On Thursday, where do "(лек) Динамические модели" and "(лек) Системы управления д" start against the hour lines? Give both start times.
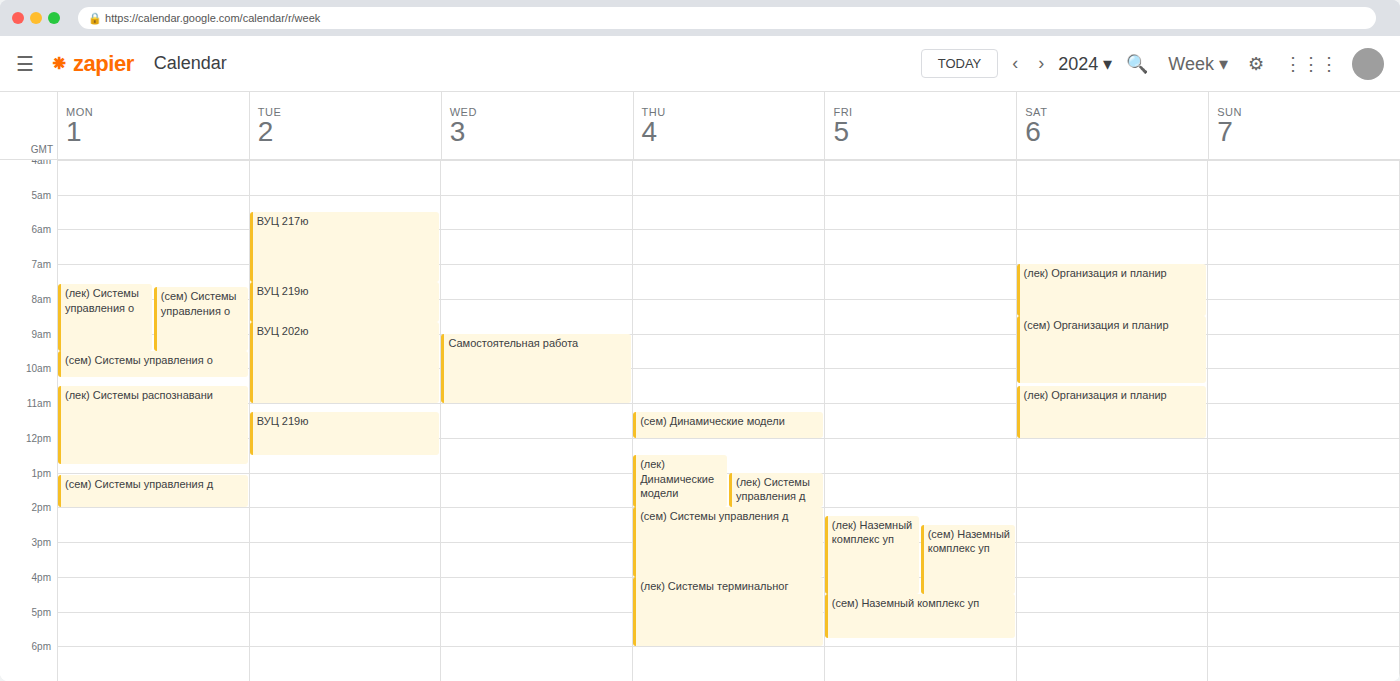
"(лек) Динамические модели": 12:30 PM, halfway between the 12 PM and 1 PM lines. "(лек) Системы управления д": 1:00 PM, exactly on the 1 PM line.